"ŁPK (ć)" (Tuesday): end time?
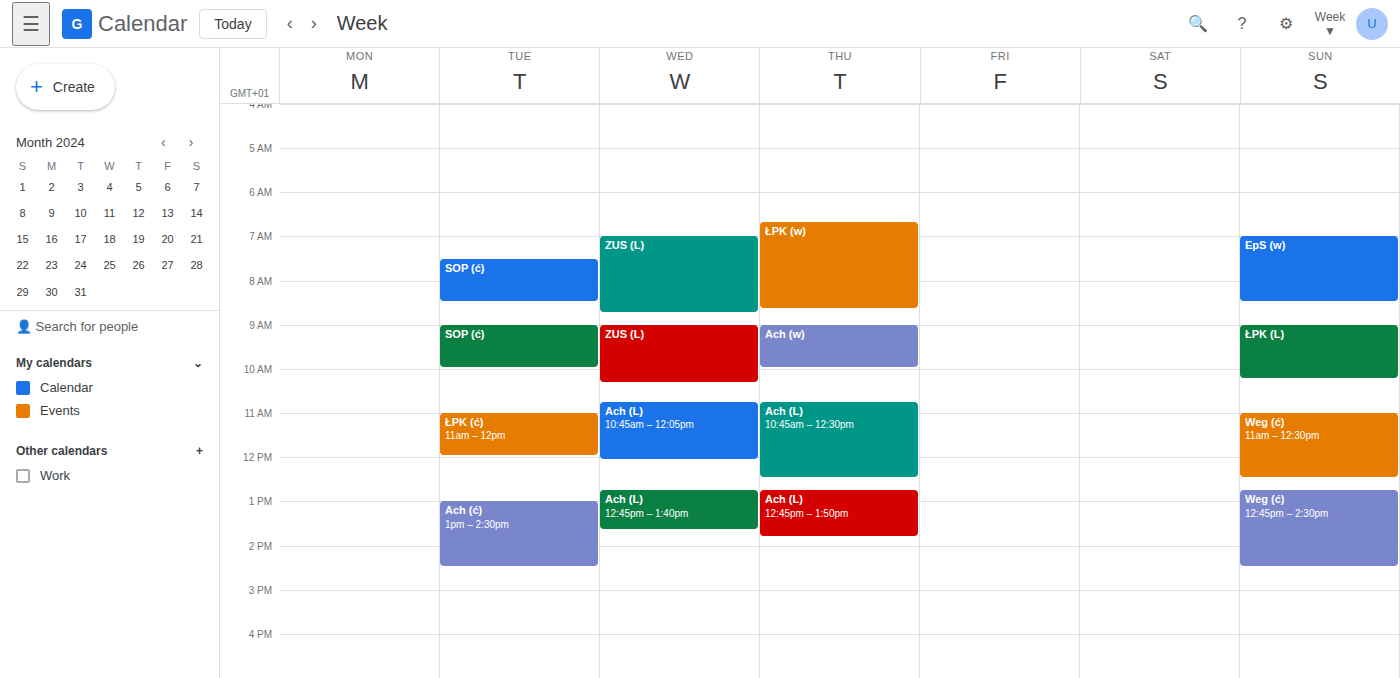
12:00 PM